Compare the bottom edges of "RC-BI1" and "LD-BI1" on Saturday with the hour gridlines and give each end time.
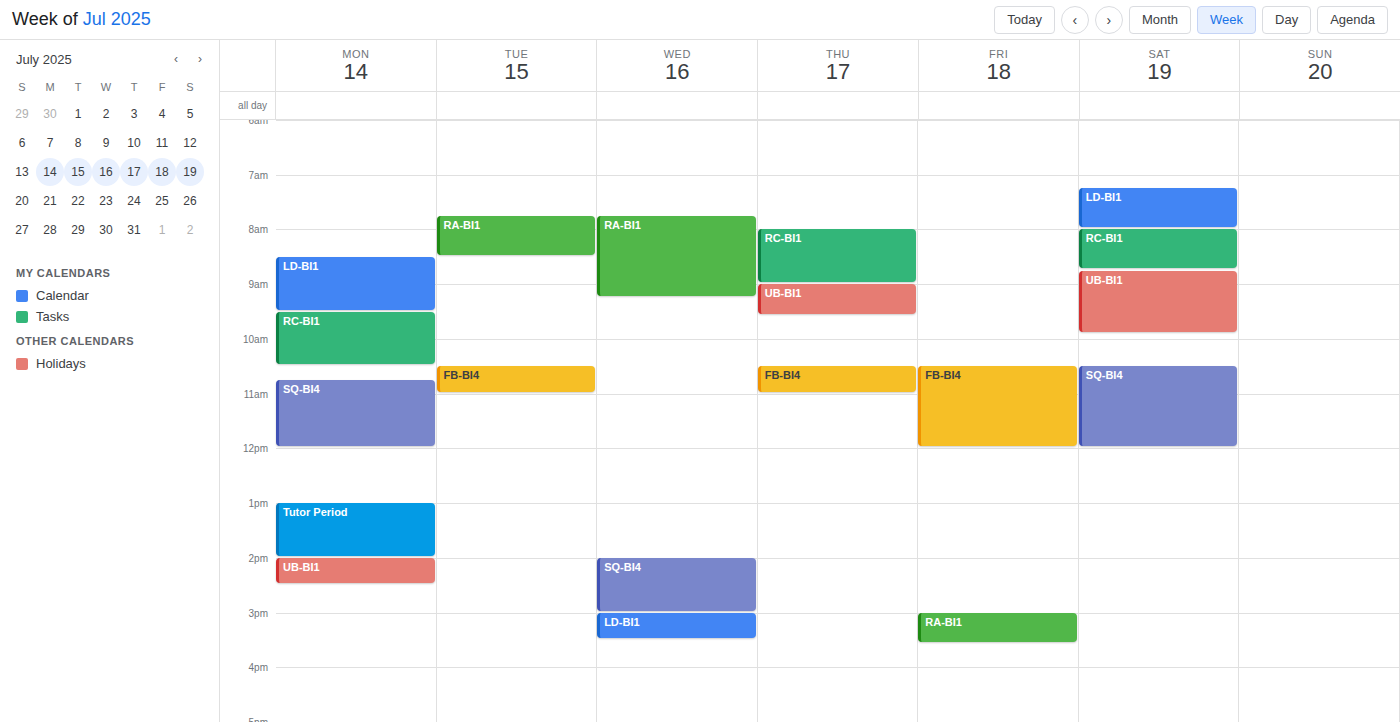
"RC-BI1": 8:45 AM, neither: three quarters of the way from the 8 AM line to the 9 AM line. "LD-BI1": 8:00 AM, exactly on the 8 AM line.